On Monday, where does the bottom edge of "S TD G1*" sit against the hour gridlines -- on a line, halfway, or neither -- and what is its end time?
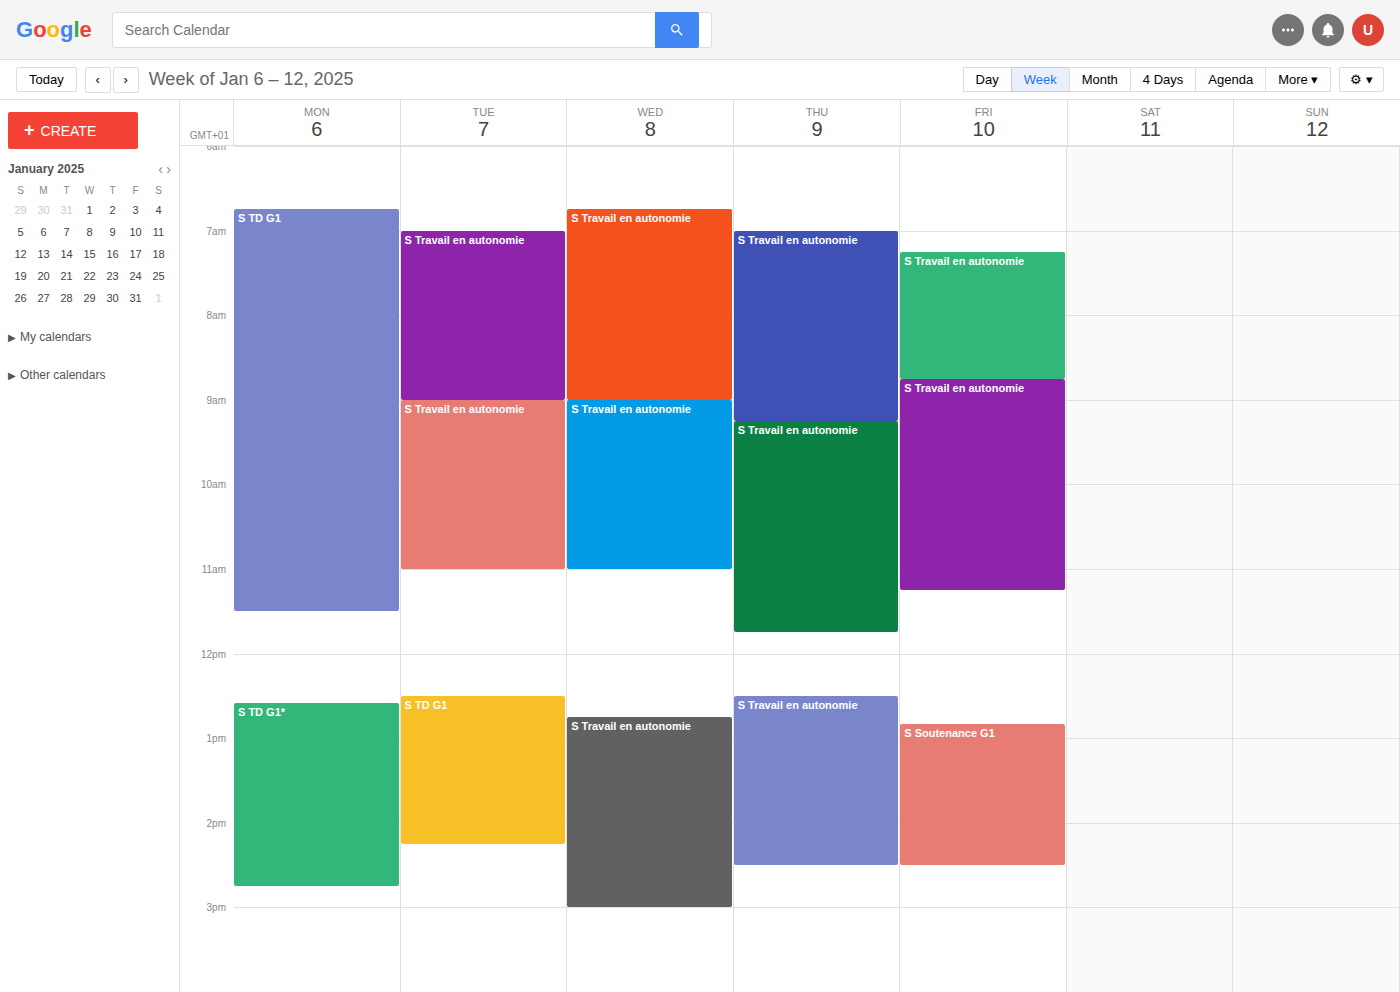
2:45 PM -- neither: three quarters of the way from the 2 PM line to the 3 PM line.